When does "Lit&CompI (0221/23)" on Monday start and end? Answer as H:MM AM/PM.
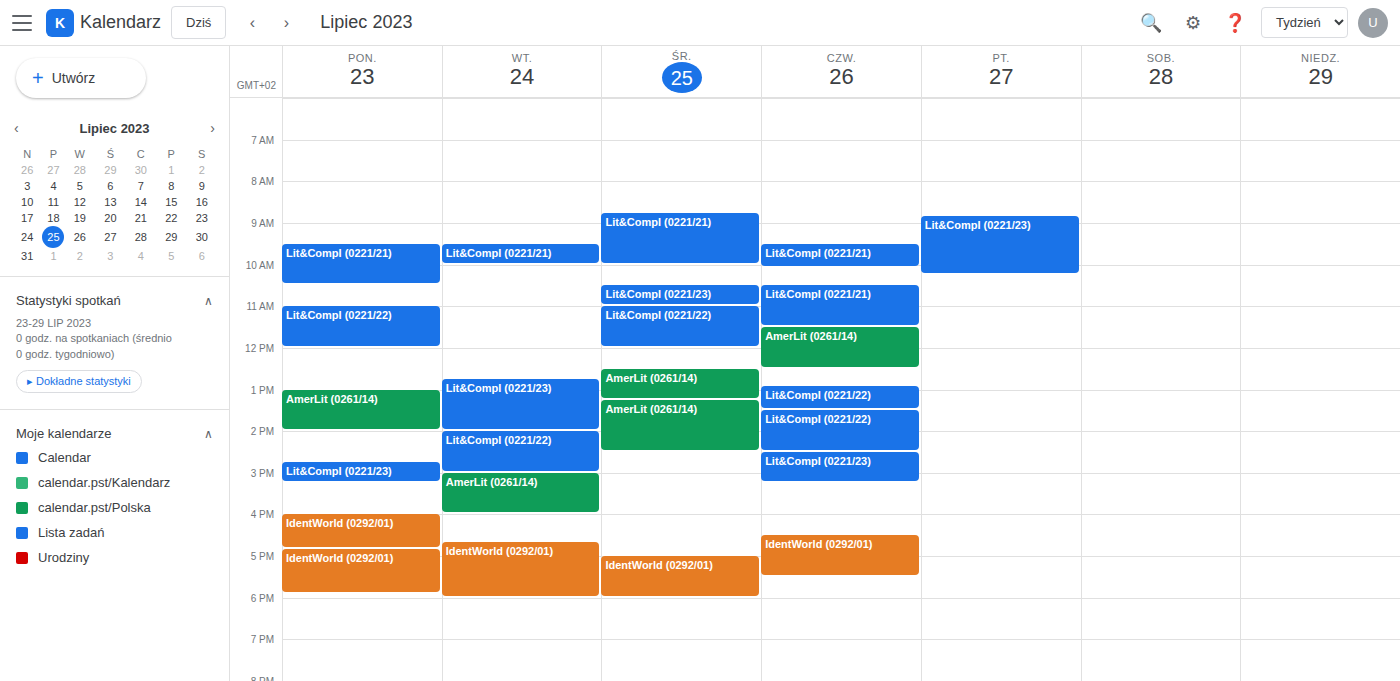
2:45 PM to 3:15 PM